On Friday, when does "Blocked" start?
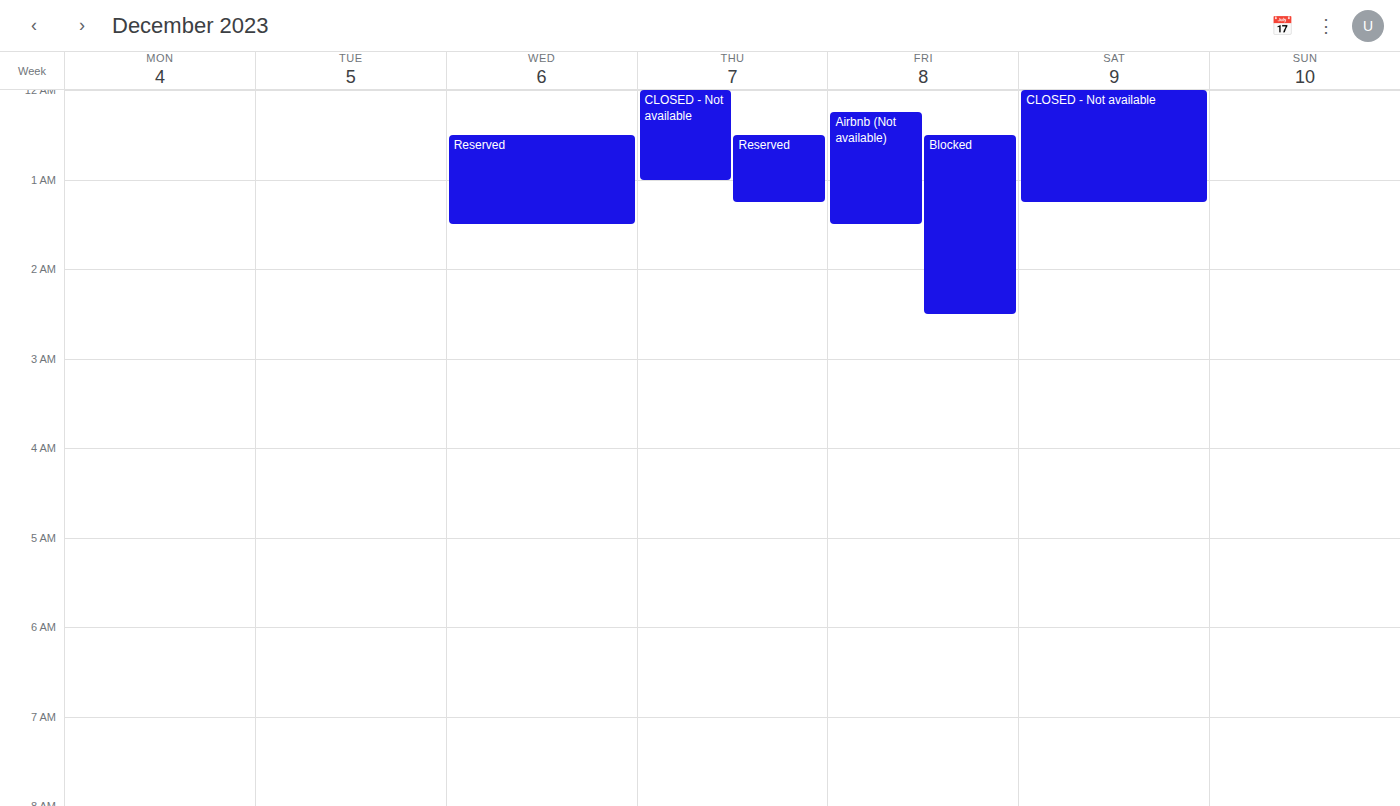
12:30 AM